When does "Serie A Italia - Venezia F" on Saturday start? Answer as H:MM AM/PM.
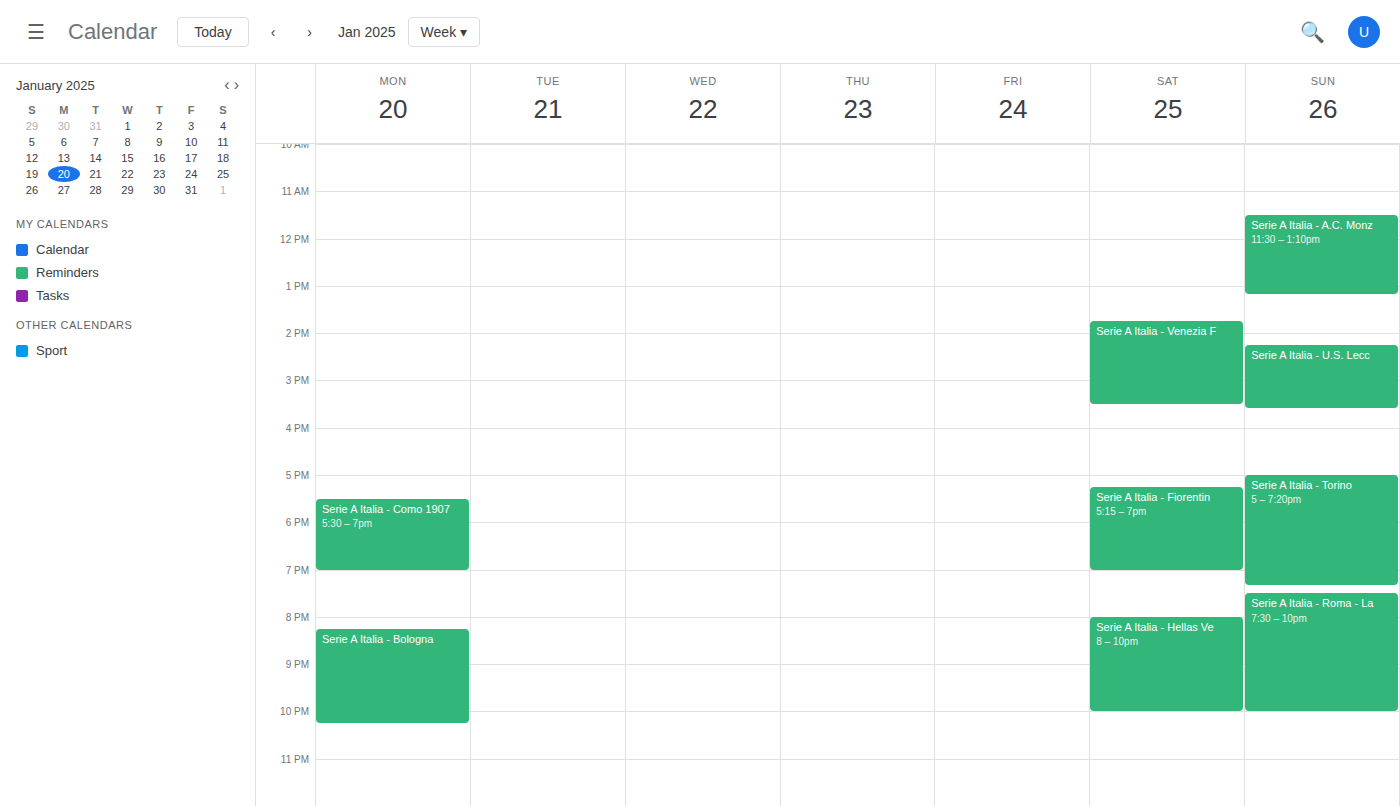
1:45 PM